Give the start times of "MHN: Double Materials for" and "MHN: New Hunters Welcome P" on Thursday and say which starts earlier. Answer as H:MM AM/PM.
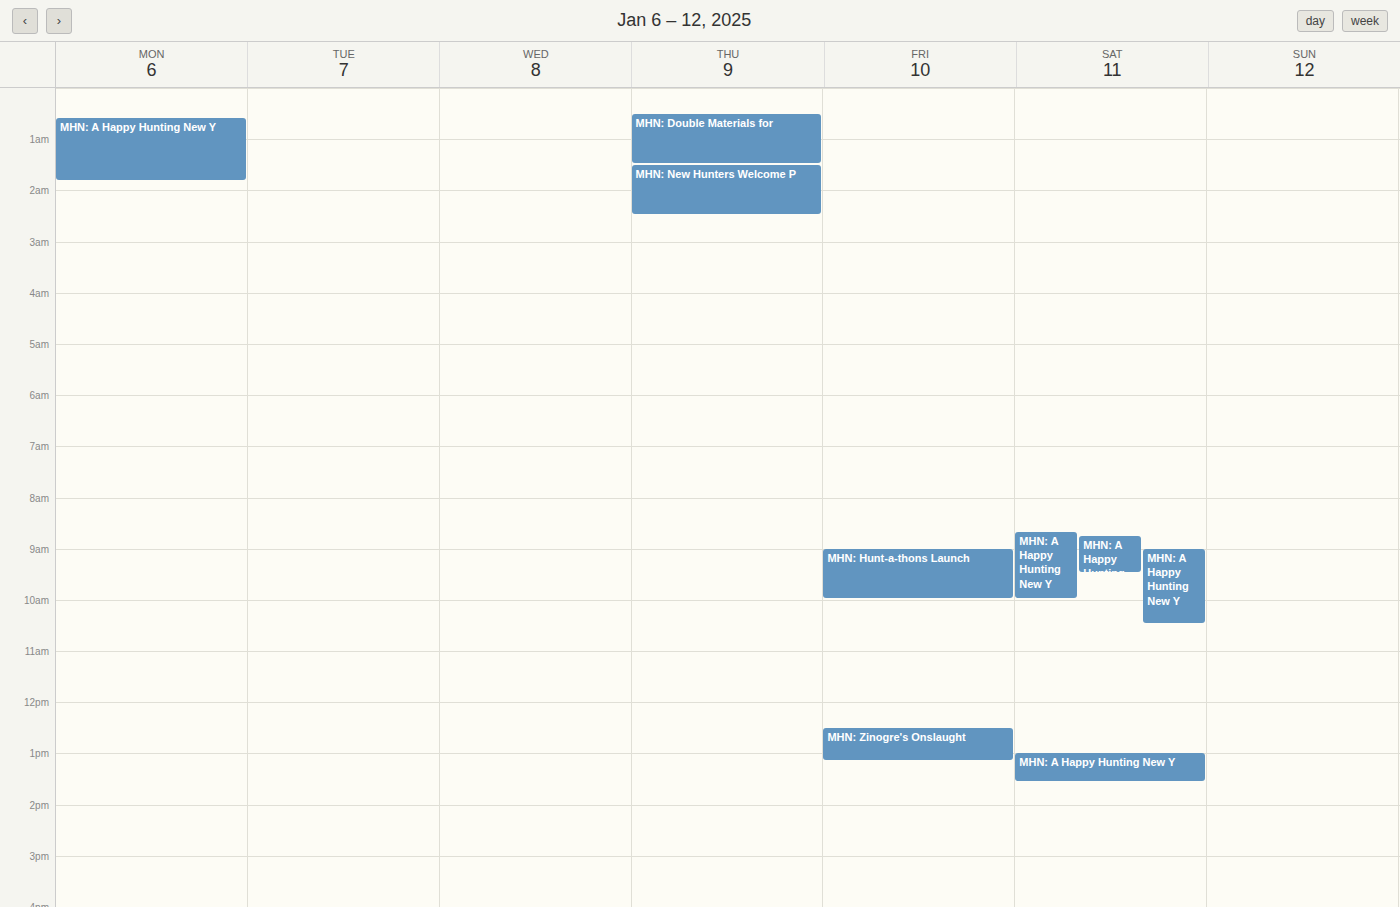
"MHN: Double Materials for" 12:30 AM; "MHN: New Hunters Welcome P" 1:30 AM.